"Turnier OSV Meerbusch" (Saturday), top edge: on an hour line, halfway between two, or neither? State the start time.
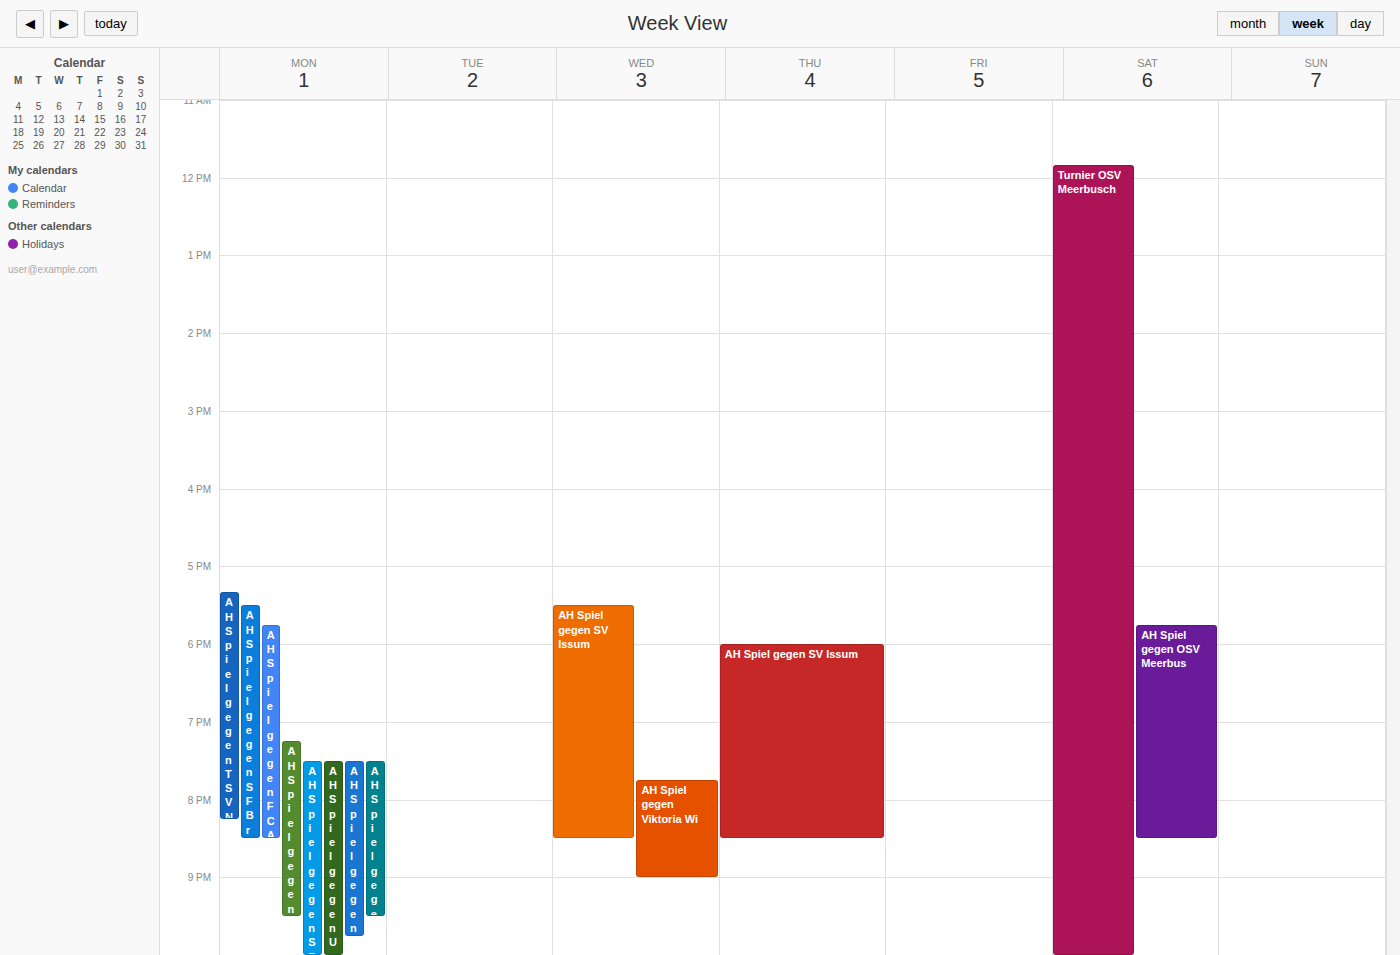
11:50 -- neither: 50 minutes below the 11:00 line and 10 minutes above the 12:00 line.